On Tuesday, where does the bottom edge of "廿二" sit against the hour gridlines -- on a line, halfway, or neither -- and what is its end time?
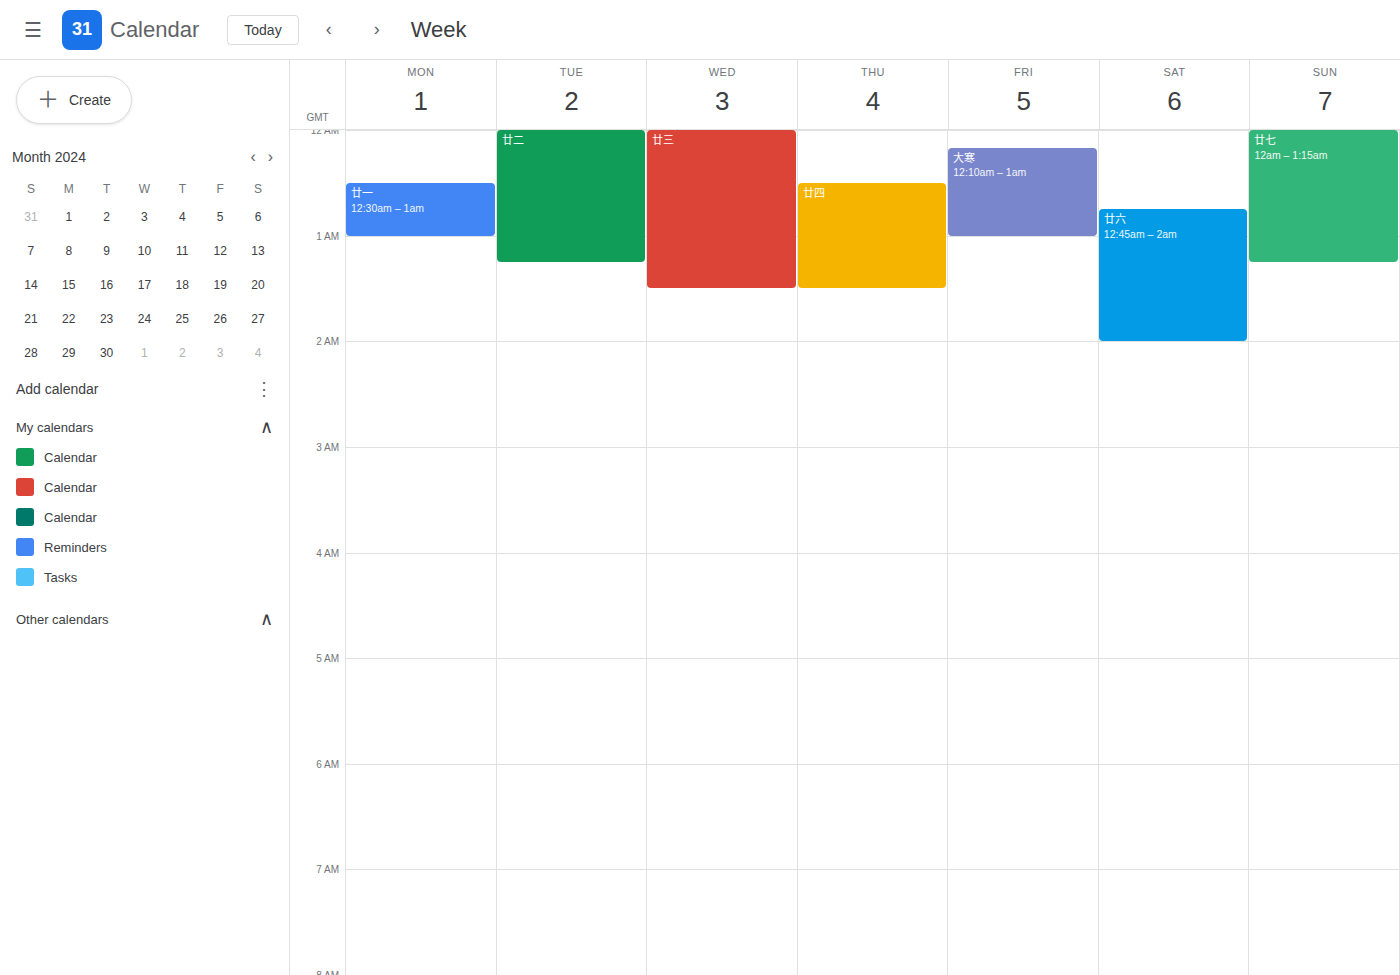
1:15 AM -- neither: a quarter of the way from the 1 AM line to the 2 AM line.